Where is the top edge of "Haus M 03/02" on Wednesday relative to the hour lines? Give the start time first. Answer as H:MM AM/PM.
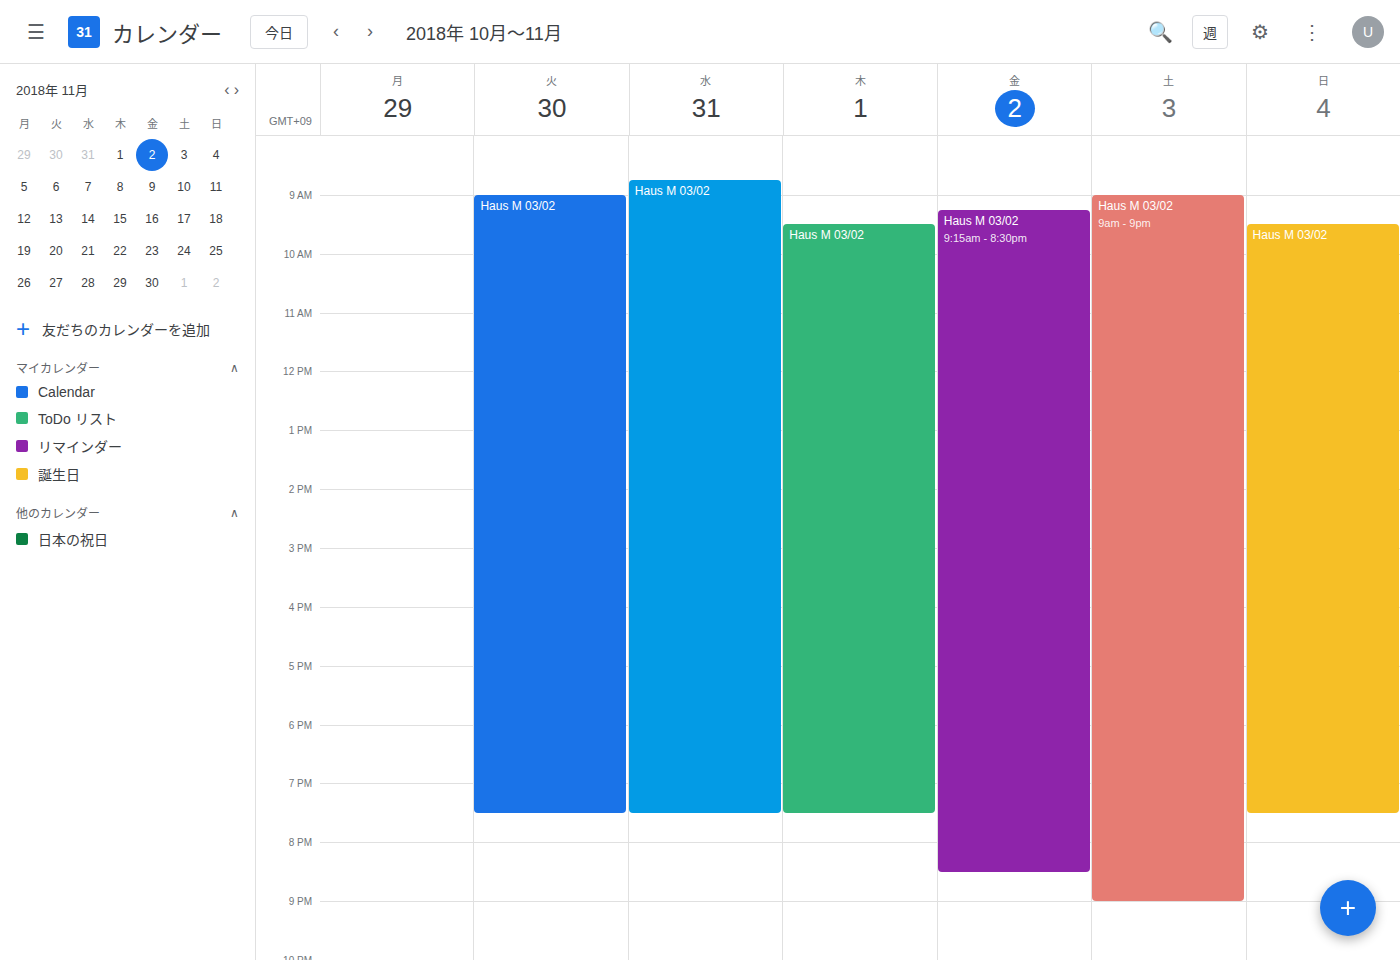
8:45 AM -- neither: three quarters of the way from the 8 AM line to the 9 AM line.